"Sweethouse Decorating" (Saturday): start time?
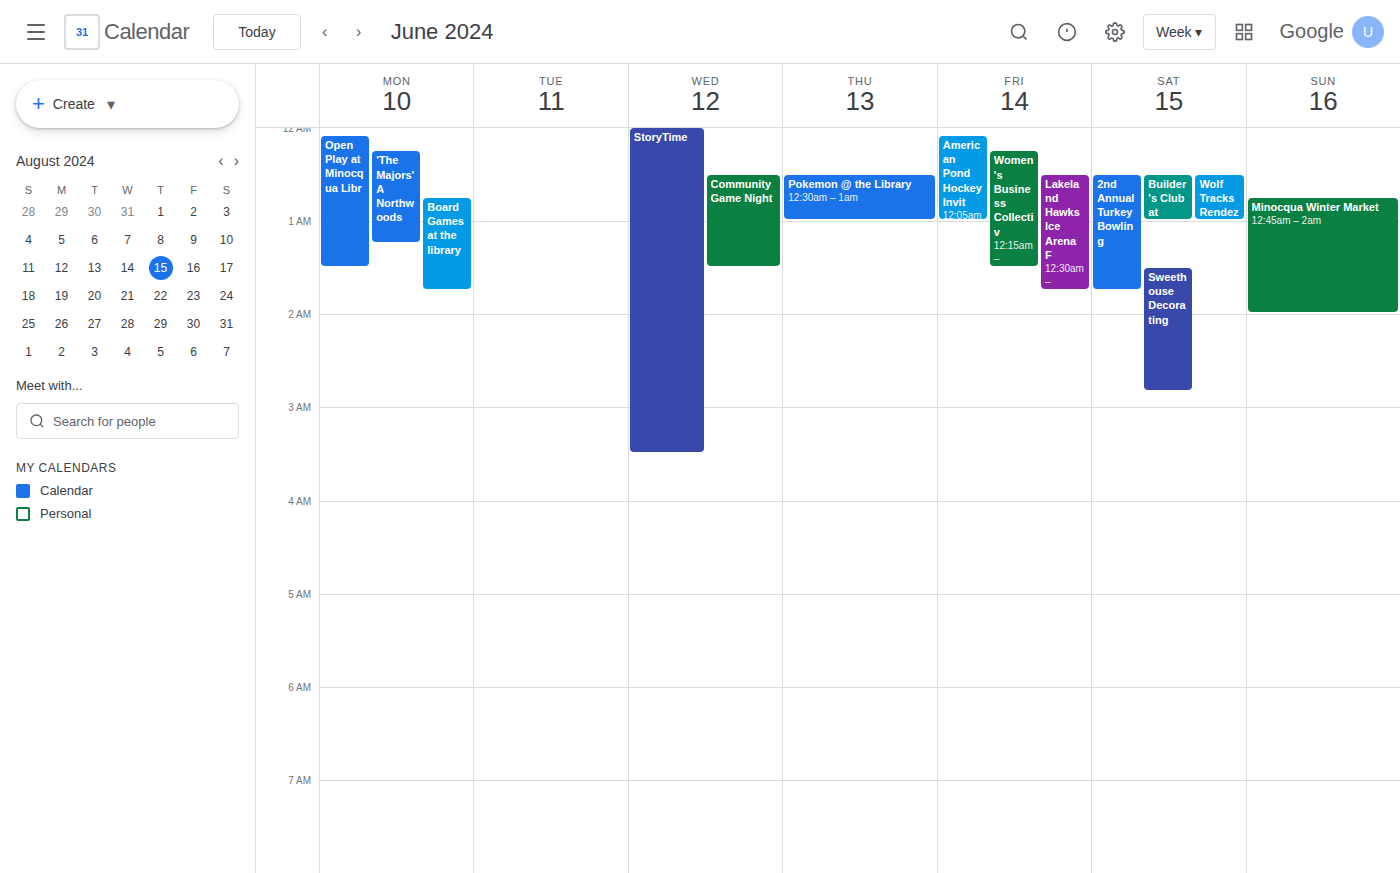
01:30